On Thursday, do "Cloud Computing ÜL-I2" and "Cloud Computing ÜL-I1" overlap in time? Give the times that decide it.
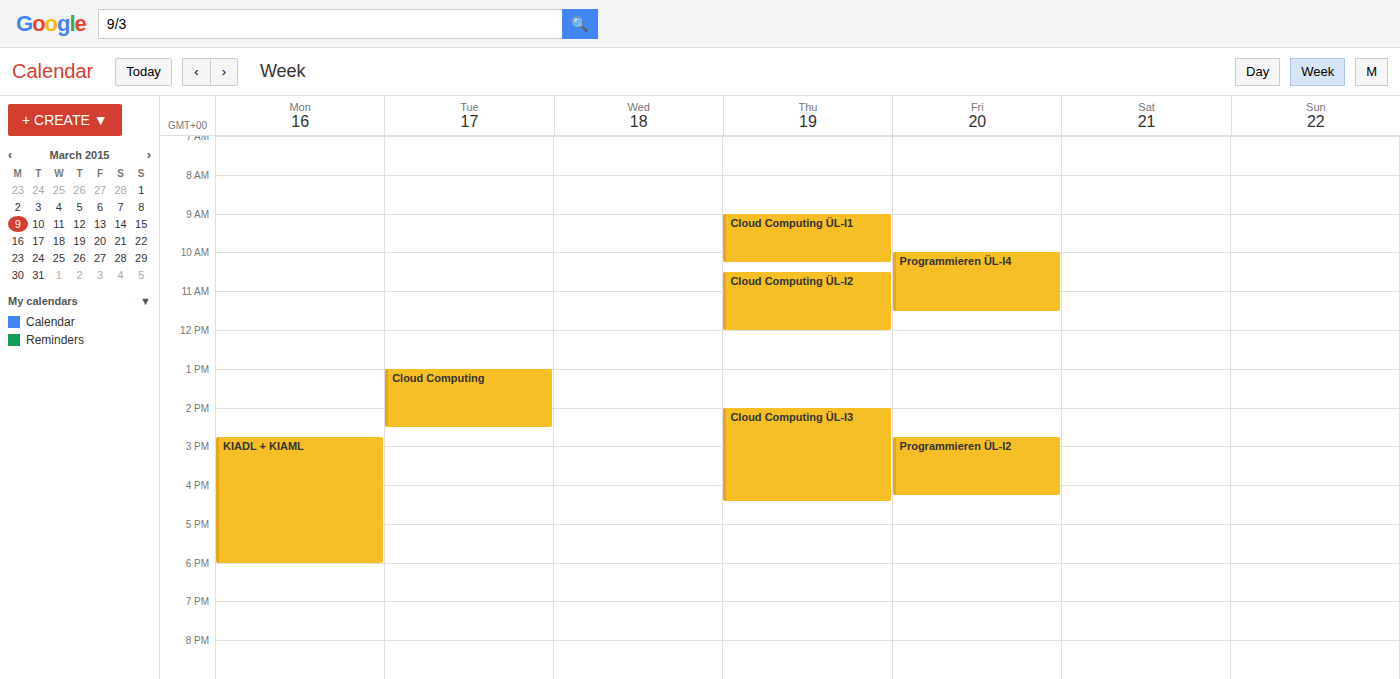
"Cloud Computing ÜL-I1" ends at 10:15 AM and "Cloud Computing ÜL-I2" starts at 10:30 AM -- no overlap.